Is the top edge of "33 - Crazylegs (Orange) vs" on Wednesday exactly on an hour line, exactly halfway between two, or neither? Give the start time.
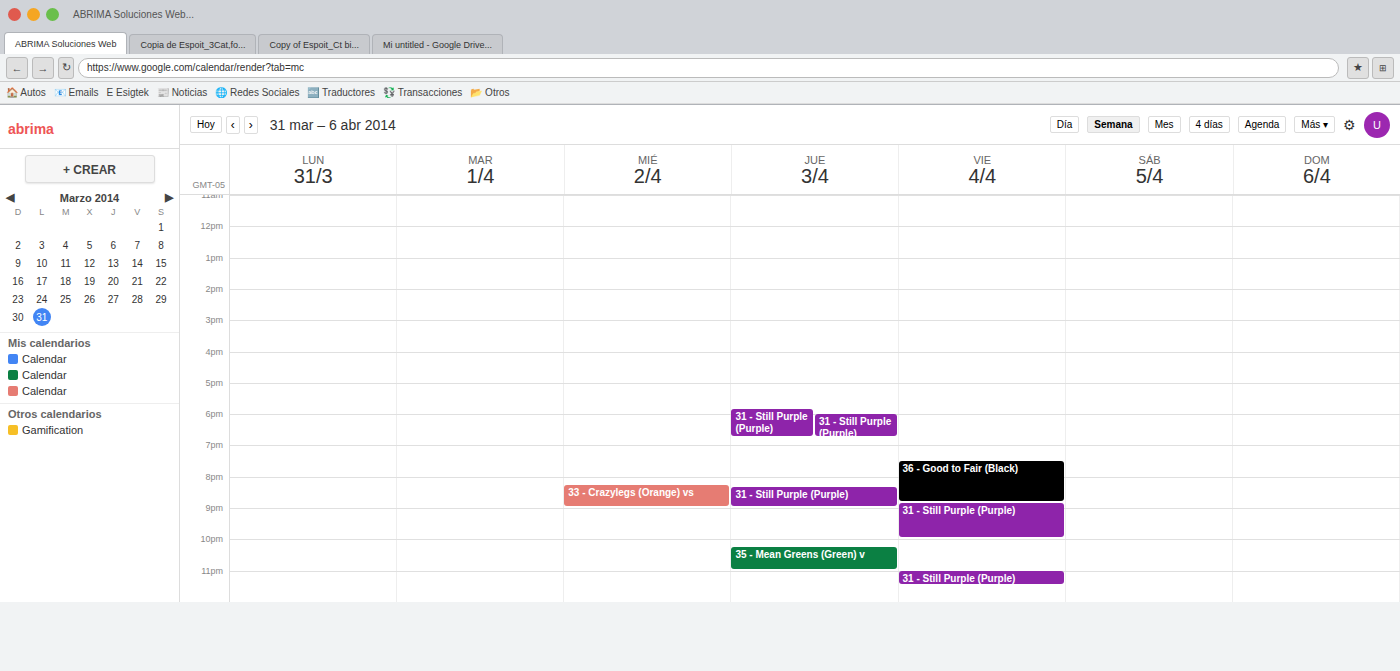
8:15 PM -- neither: a quarter of the way from the 8 PM line to the 9 PM line.